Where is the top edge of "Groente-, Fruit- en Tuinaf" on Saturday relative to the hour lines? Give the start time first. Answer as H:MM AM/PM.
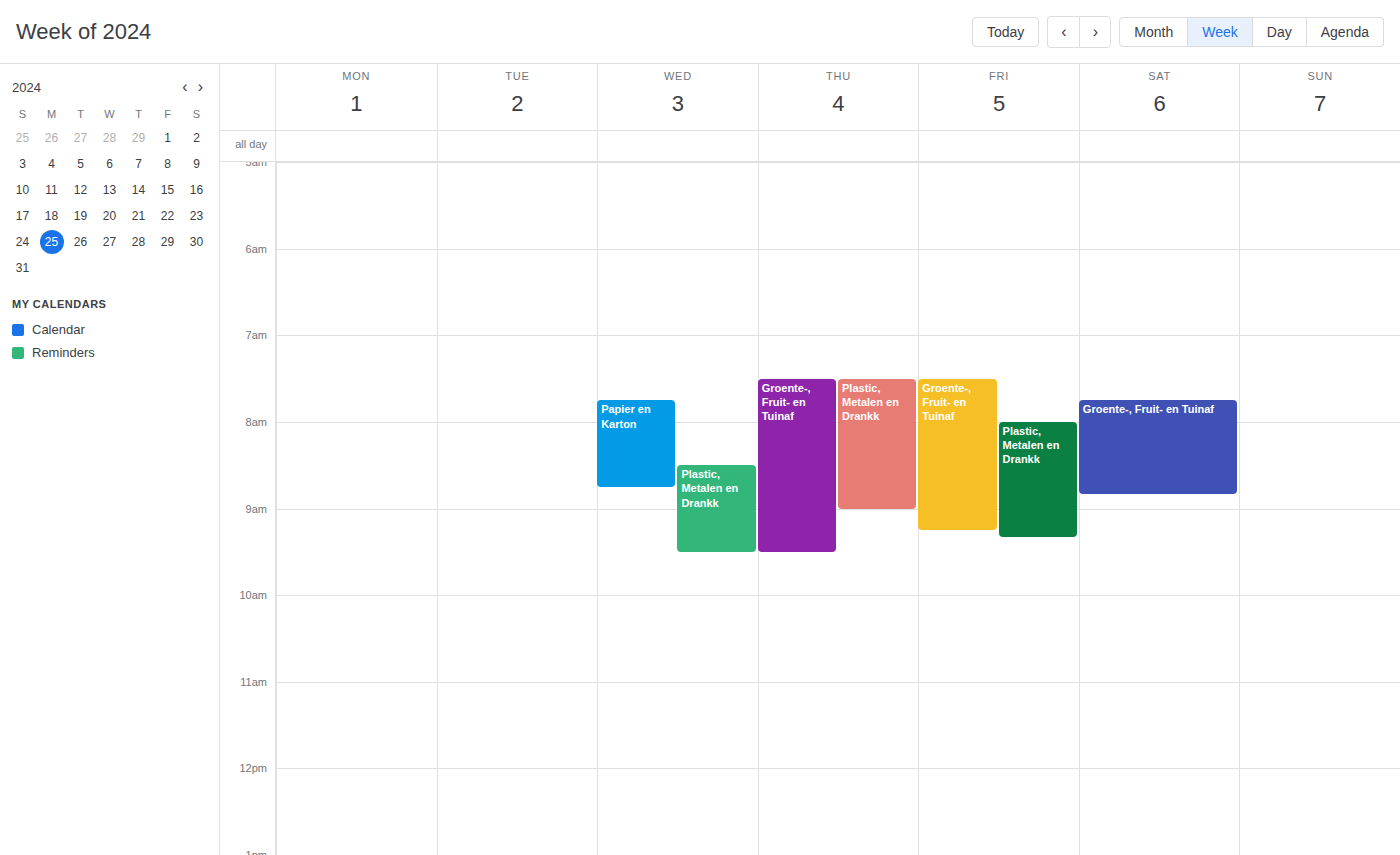
7:45 AM -- neither: three quarters of the way from the 7 AM line to the 8 AM line.